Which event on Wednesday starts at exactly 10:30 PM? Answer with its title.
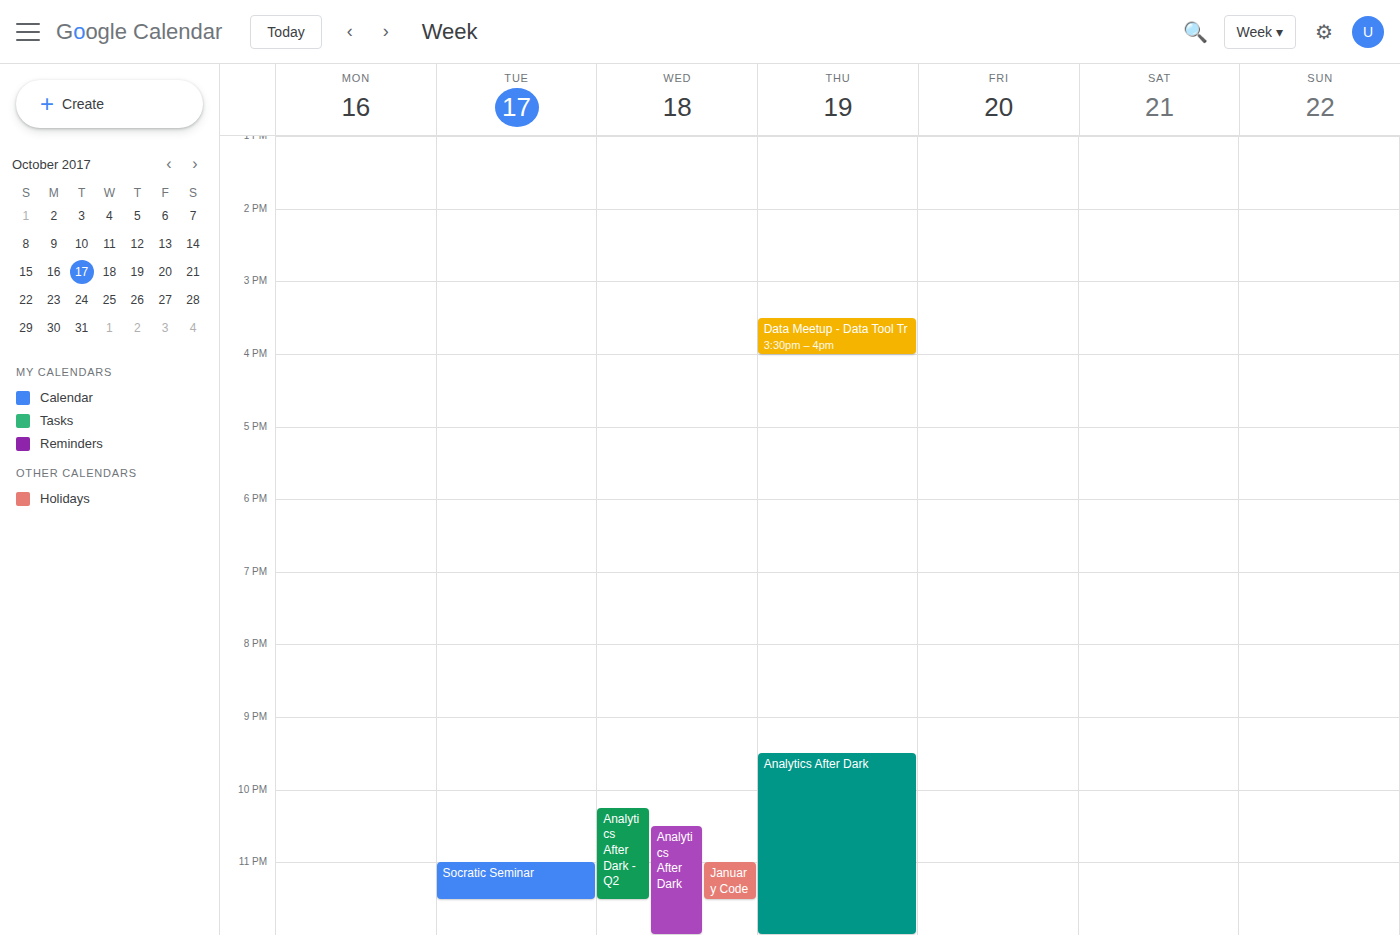
"Analytics After Dark"